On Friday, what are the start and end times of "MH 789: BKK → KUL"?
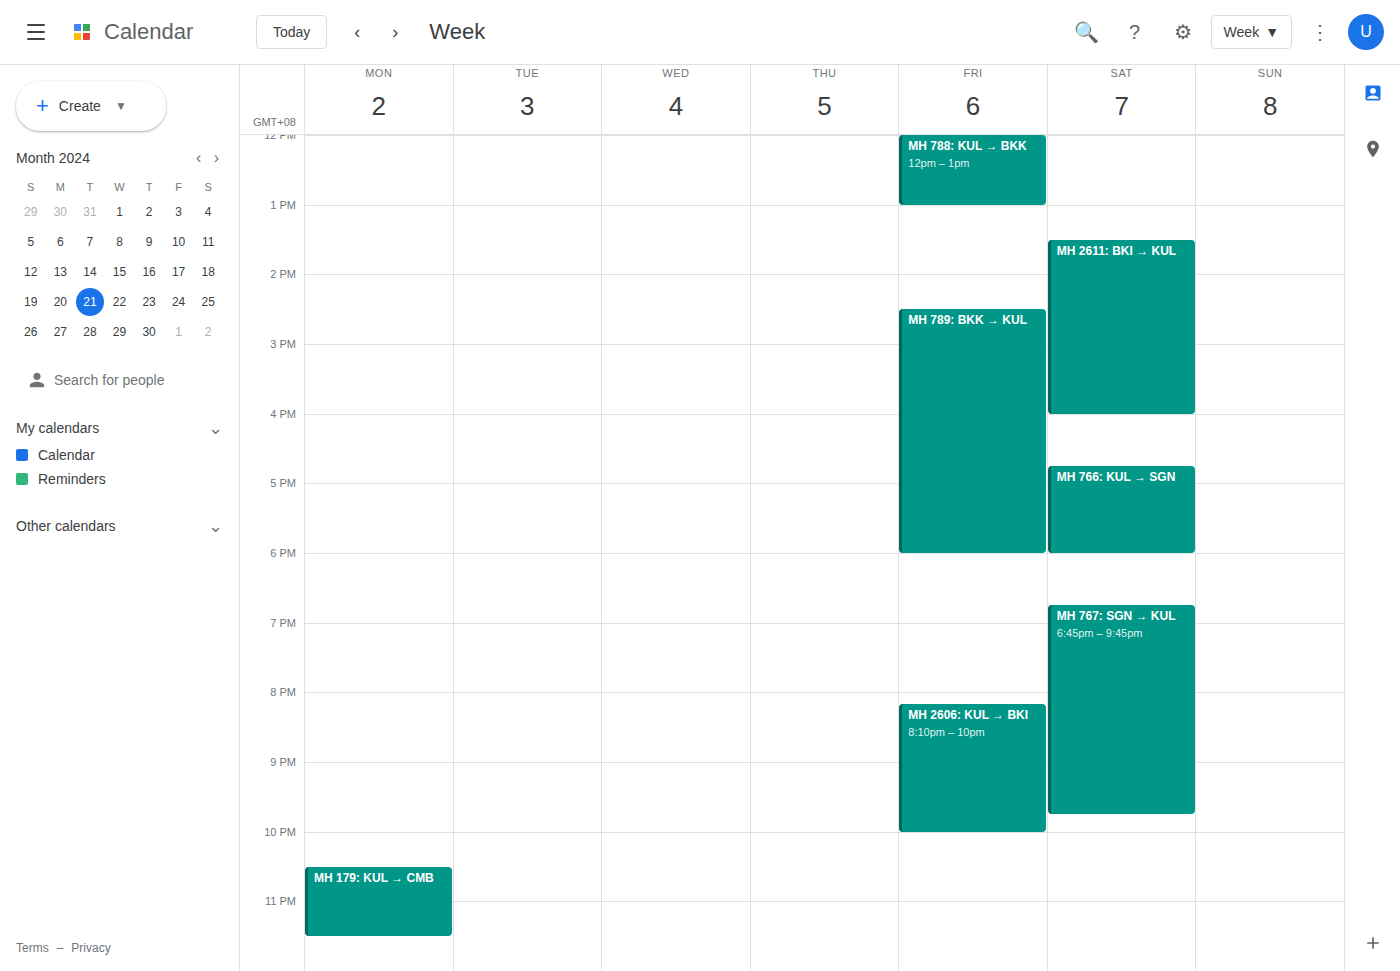
2:30 PM to 6:00 PM